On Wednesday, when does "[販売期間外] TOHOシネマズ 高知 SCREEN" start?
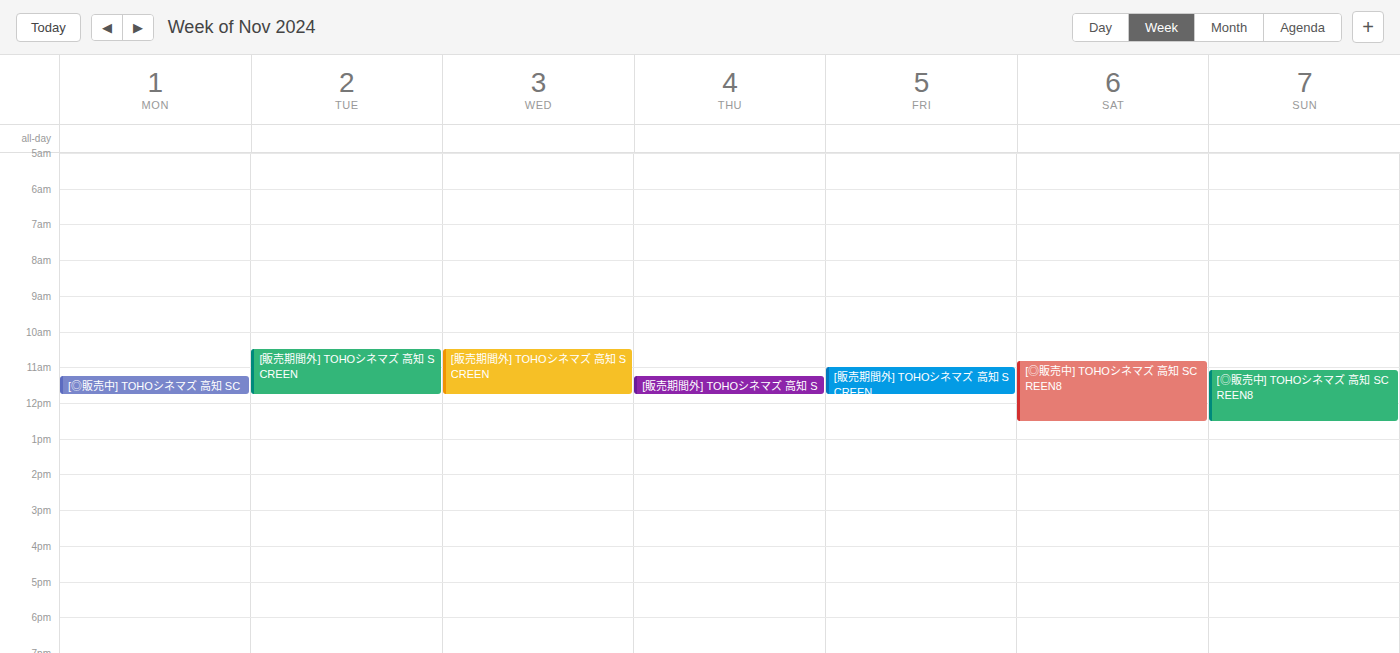
10:30 AM